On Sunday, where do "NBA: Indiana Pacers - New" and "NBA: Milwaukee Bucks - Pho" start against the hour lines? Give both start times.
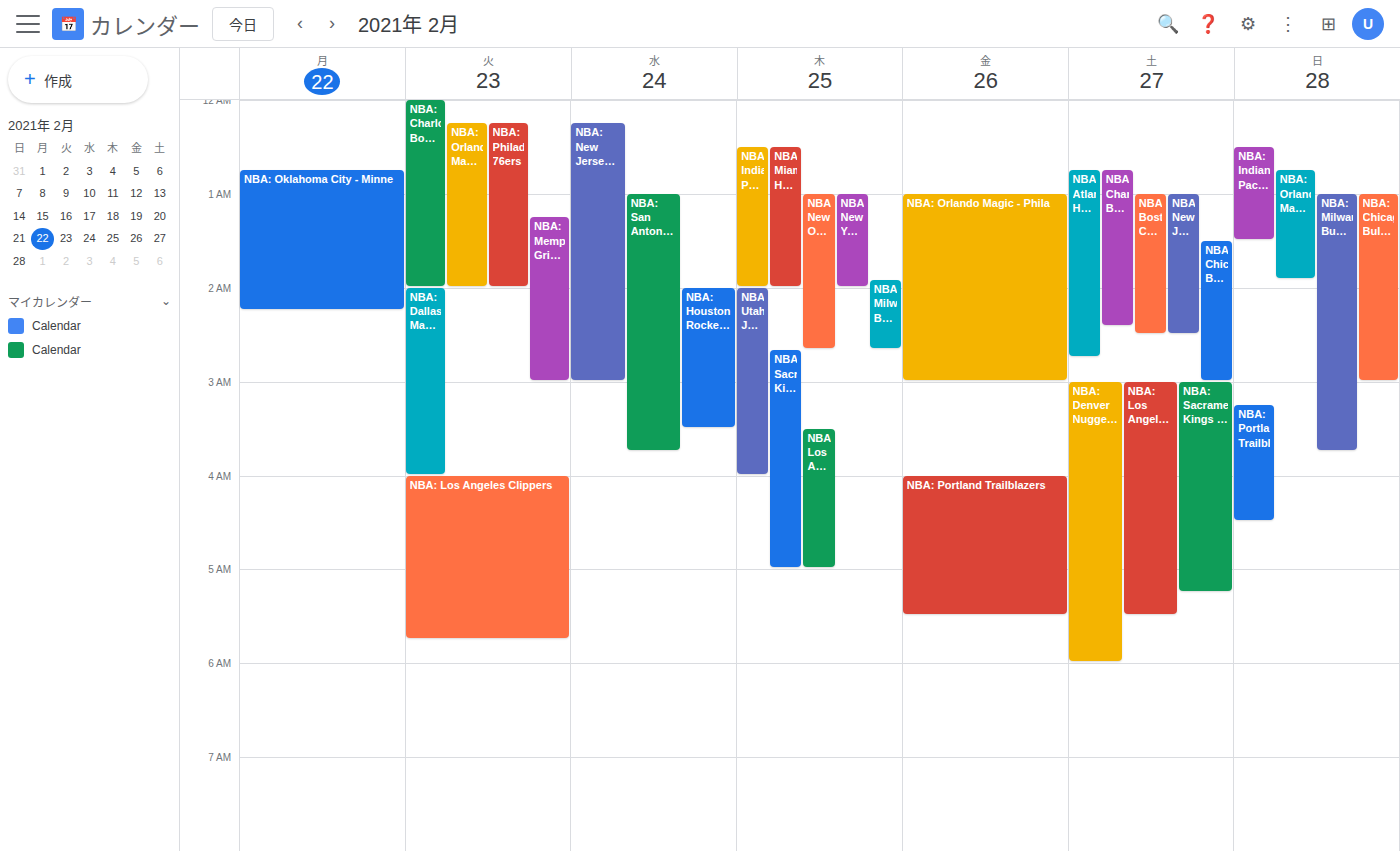
"NBA: Indiana Pacers - New": 12:30 AM, halfway between the 12 AM and 1 AM lines. "NBA: Milwaukee Bucks - Pho": 1:00 AM, exactly on the 1 AM line.